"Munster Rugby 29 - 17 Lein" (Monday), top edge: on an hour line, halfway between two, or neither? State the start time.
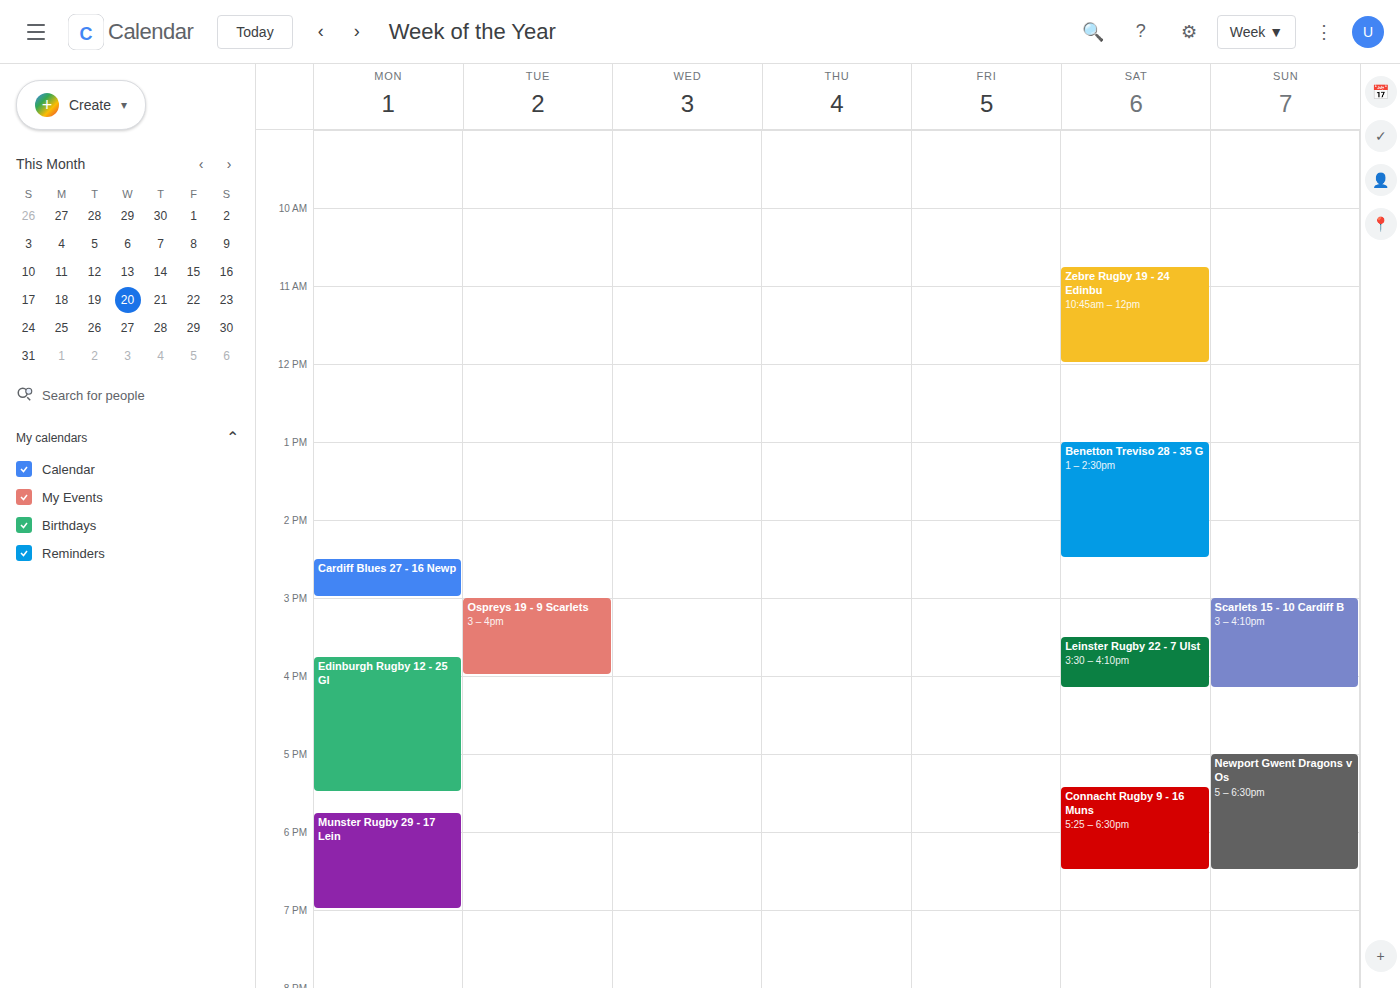
5:45 PM -- neither: three quarters of the way from the 5 PM line to the 6 PM line.